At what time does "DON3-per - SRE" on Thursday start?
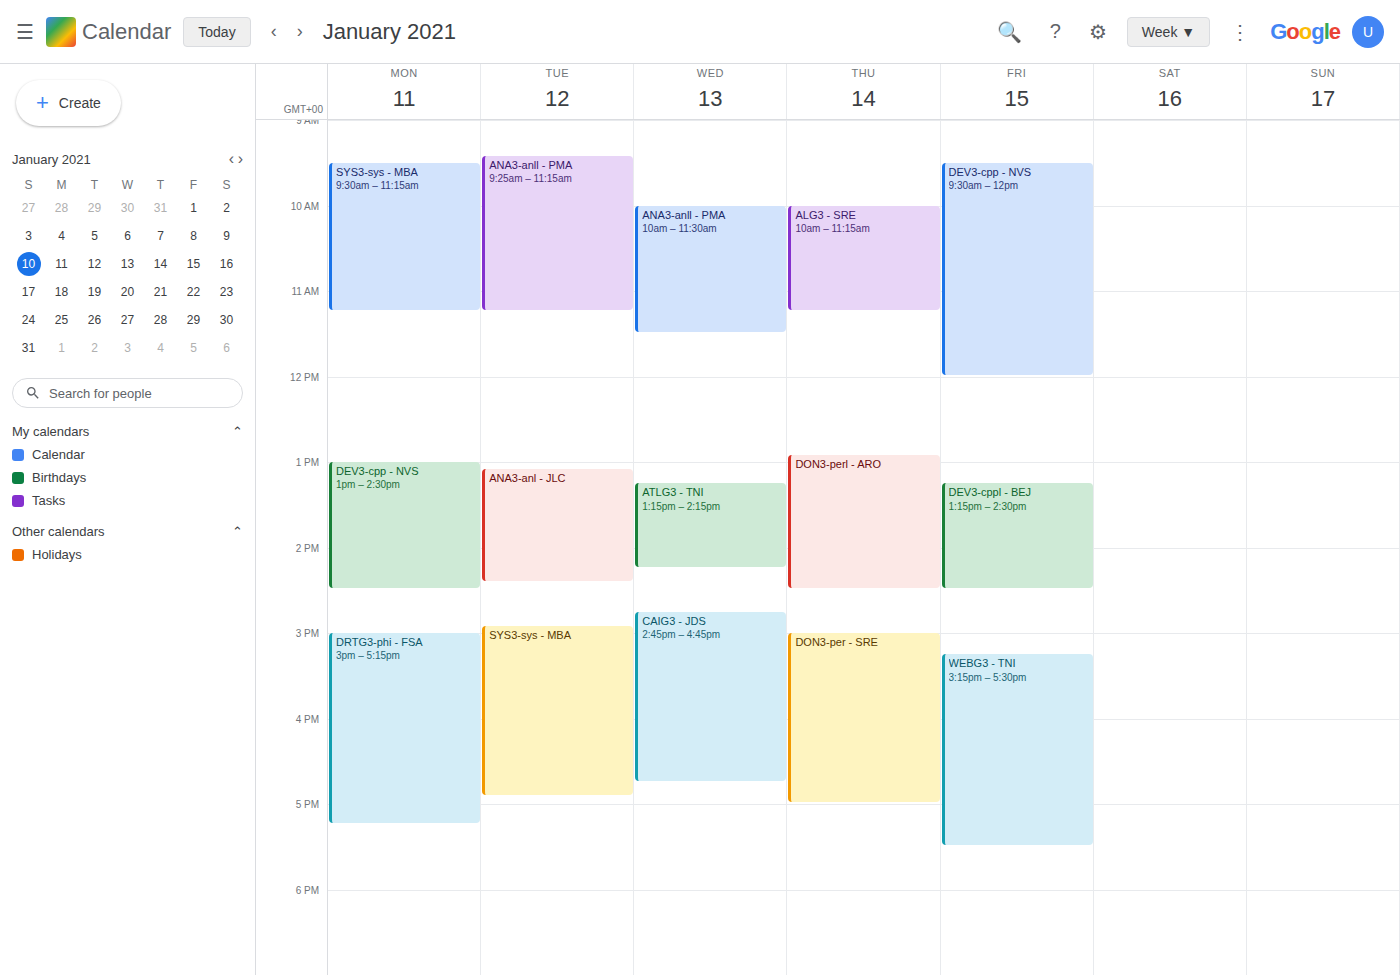
15:00